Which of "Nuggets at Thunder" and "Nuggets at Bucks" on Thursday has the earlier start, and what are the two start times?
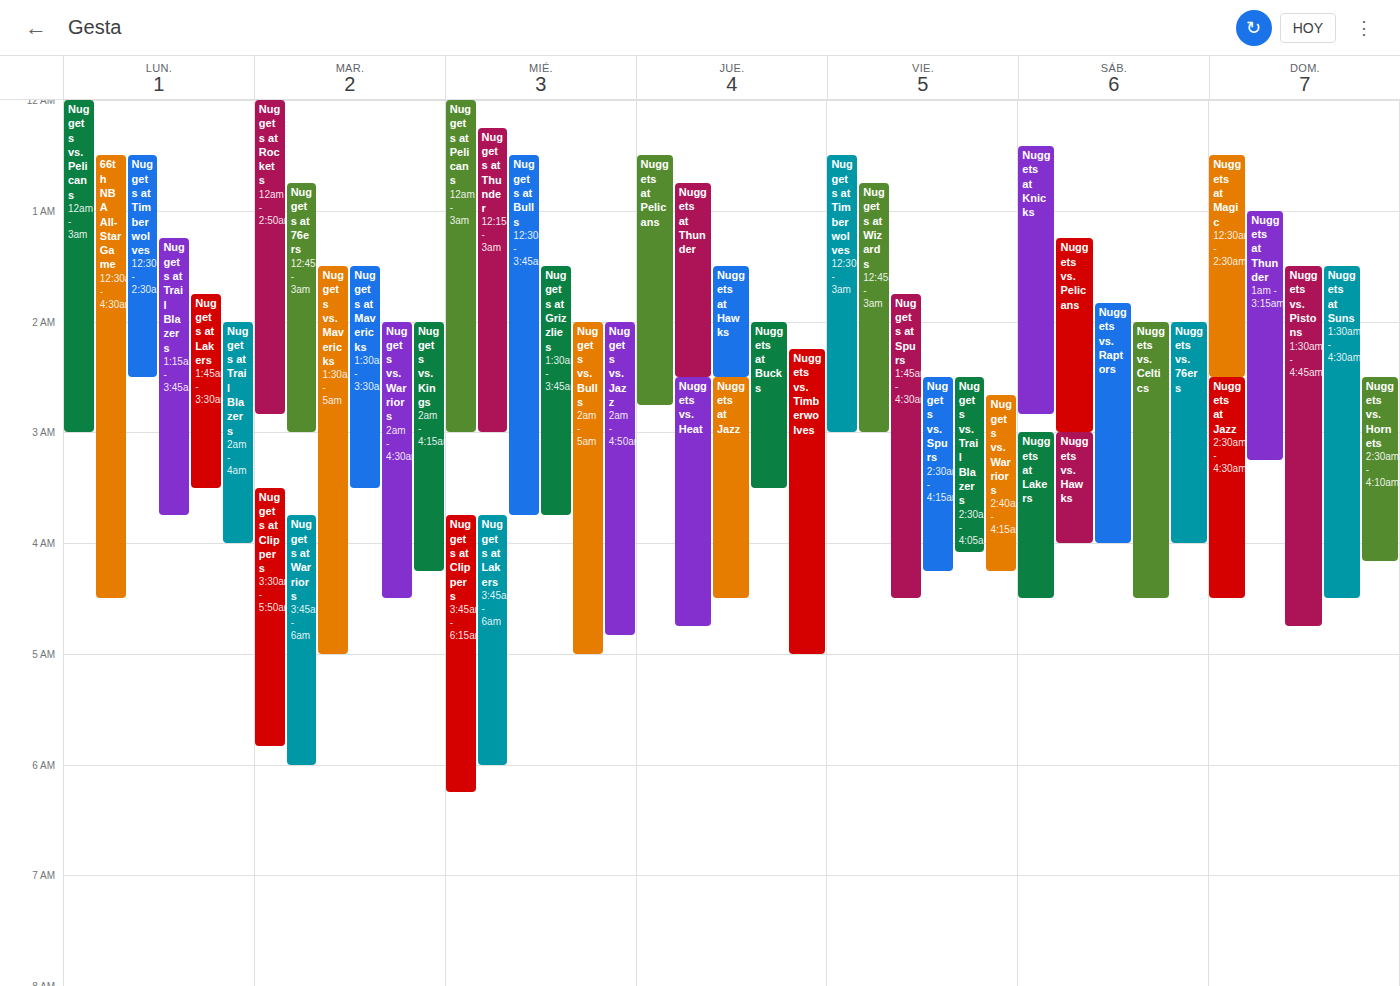
"Nuggets at Thunder" 12:45 AM; "Nuggets at Bucks" 2:00 AM.